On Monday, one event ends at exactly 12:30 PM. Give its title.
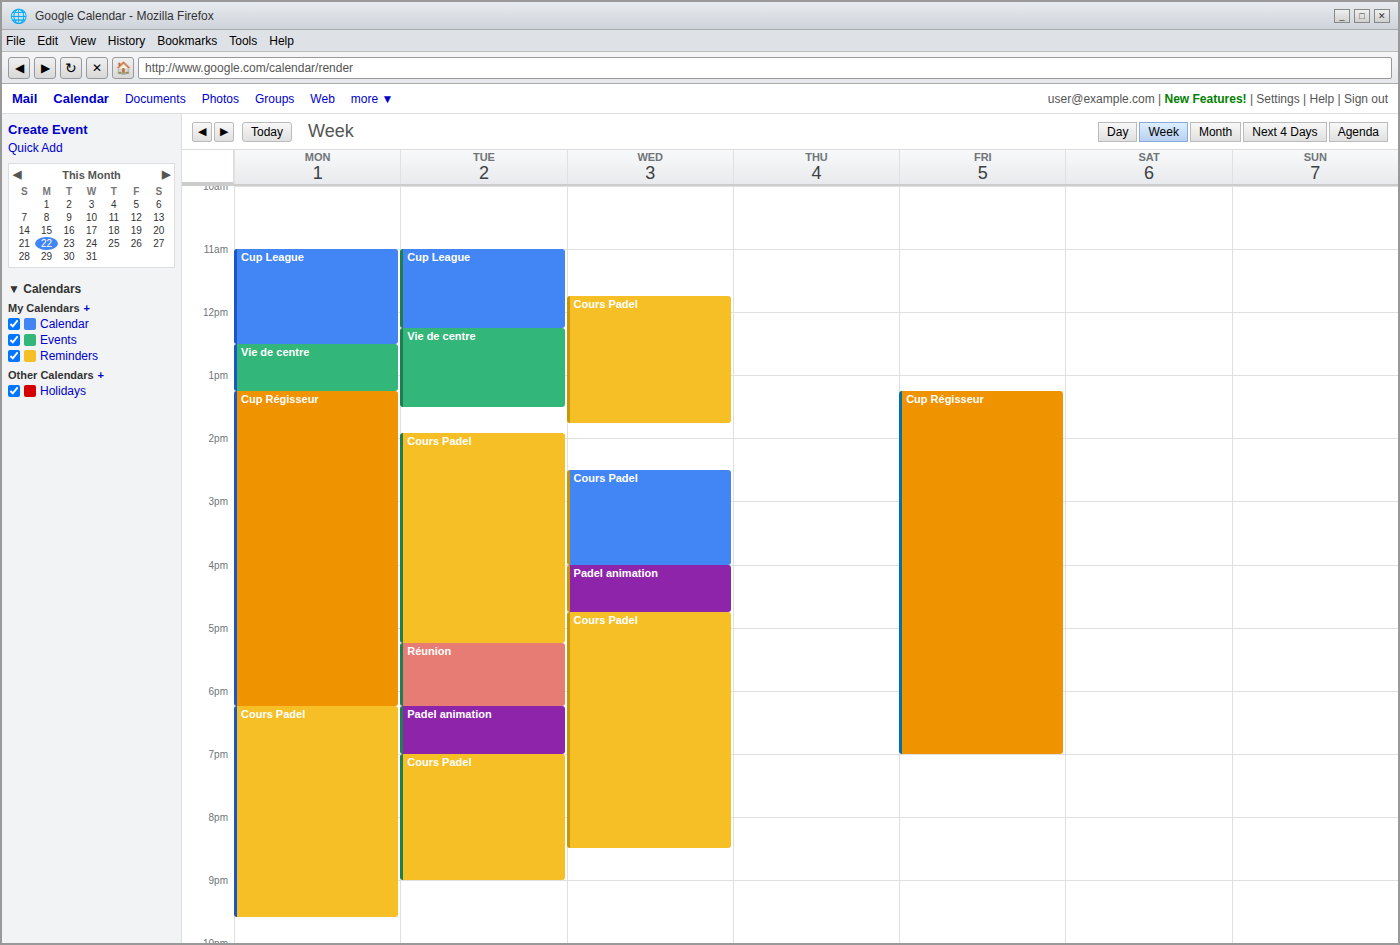
"Cup League"